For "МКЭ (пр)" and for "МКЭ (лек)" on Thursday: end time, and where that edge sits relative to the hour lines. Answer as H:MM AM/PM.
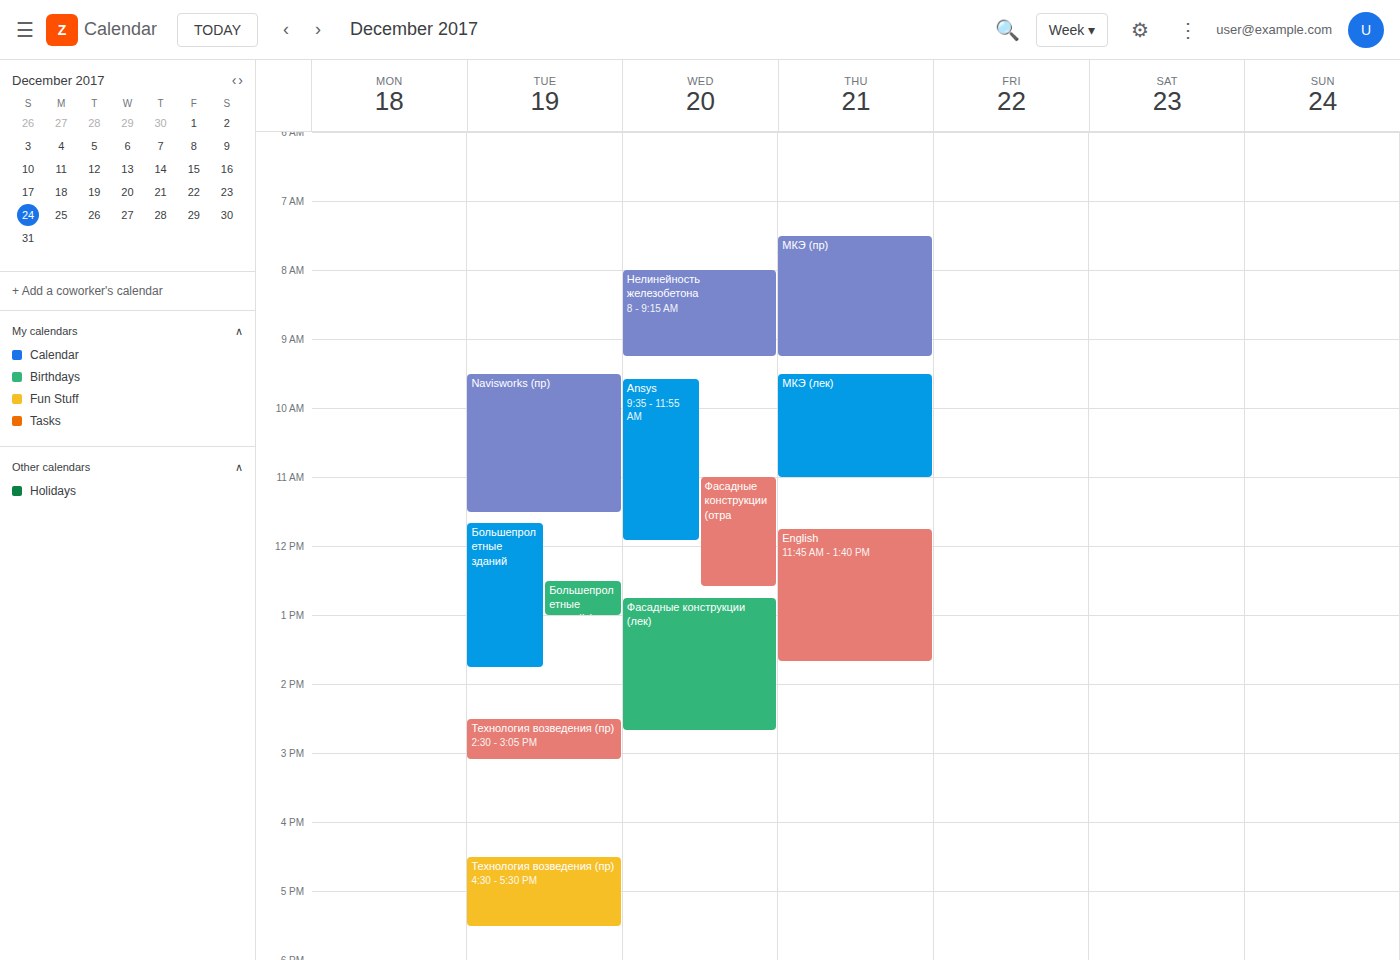
"МКЭ (пр)": 9:15 AM, neither: a quarter of the way from the 9 AM line to the 10 AM line. "МКЭ (лек)": 11:00 AM, exactly on the 11 AM line.